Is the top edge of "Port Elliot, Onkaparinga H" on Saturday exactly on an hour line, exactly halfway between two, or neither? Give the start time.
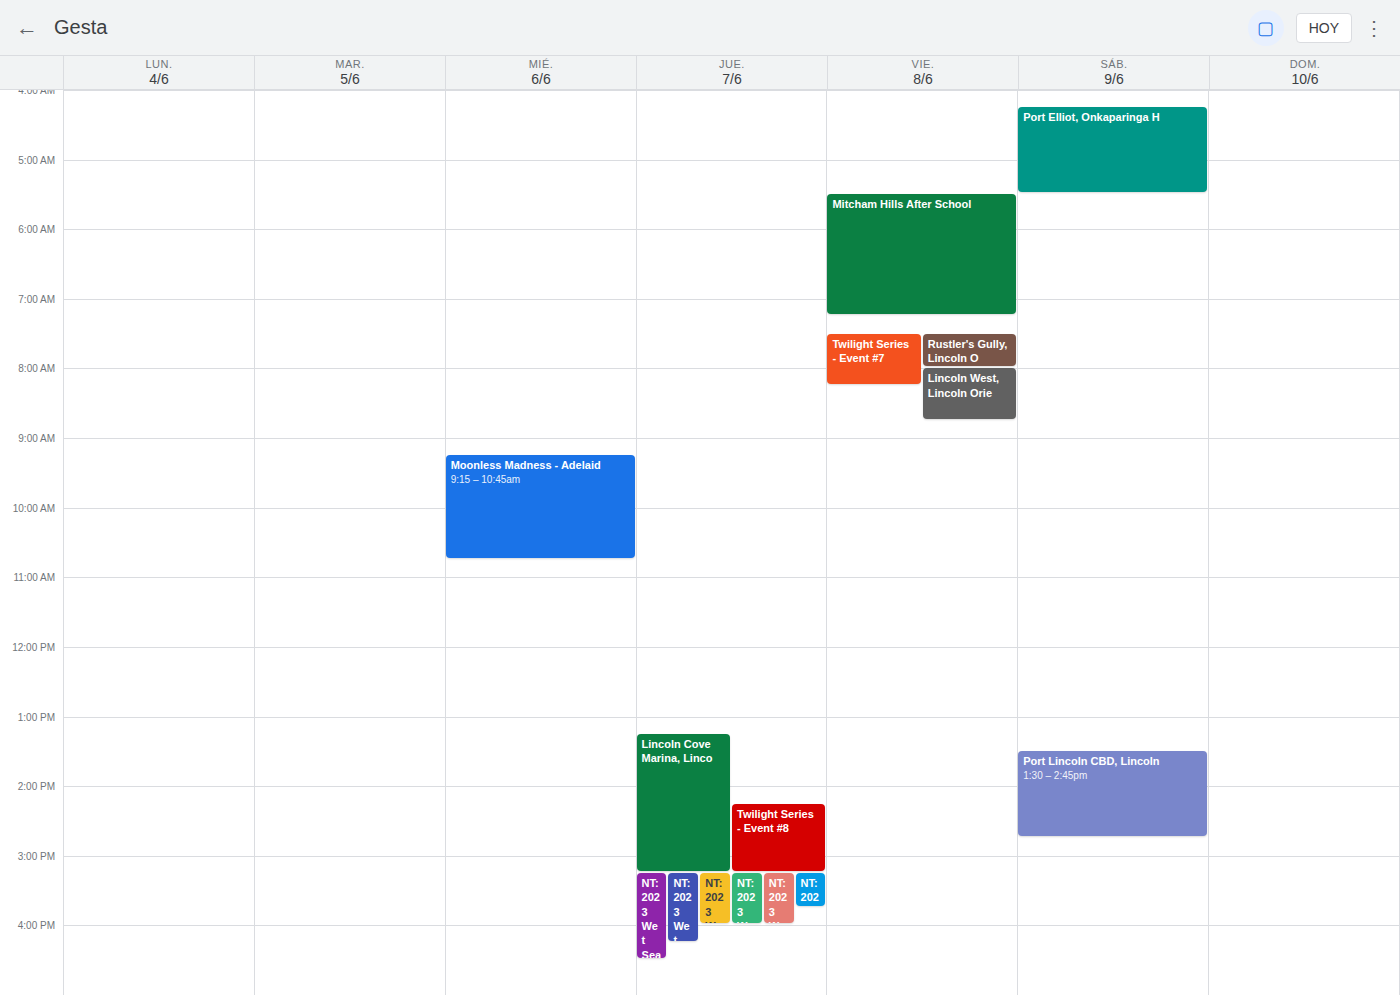
4:15 AM -- neither: a quarter of the way from the 4 AM line to the 5 AM line.